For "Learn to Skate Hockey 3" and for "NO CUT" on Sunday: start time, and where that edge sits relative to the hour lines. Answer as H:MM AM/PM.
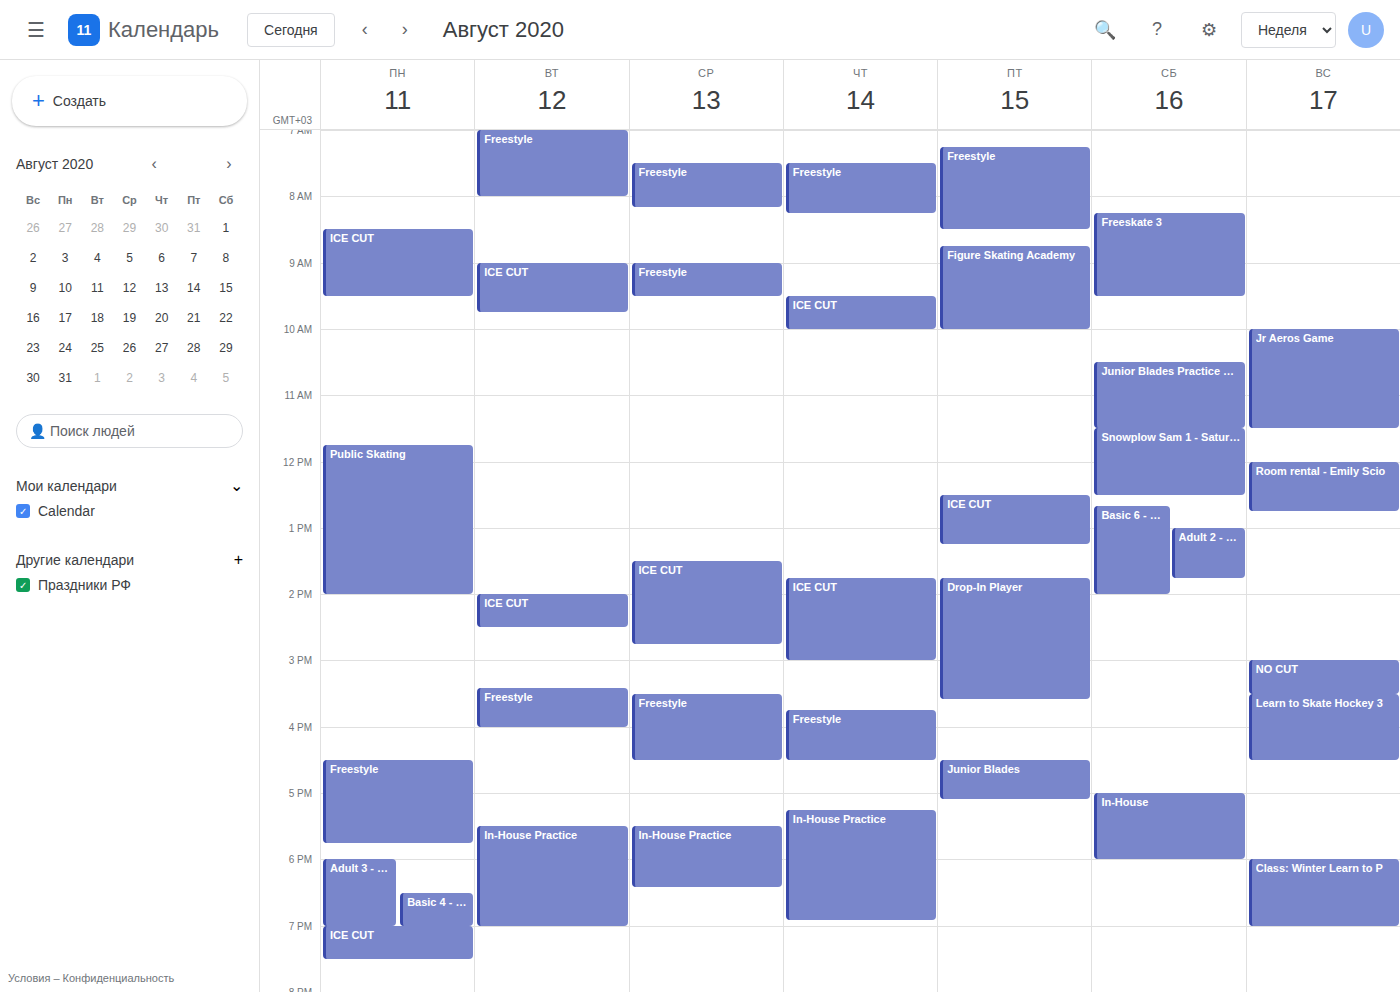
"Learn to Skate Hockey 3": 3:30 PM, halfway between the 3 PM and 4 PM lines. "NO CUT": 3:00 PM, exactly on the 3 PM line.